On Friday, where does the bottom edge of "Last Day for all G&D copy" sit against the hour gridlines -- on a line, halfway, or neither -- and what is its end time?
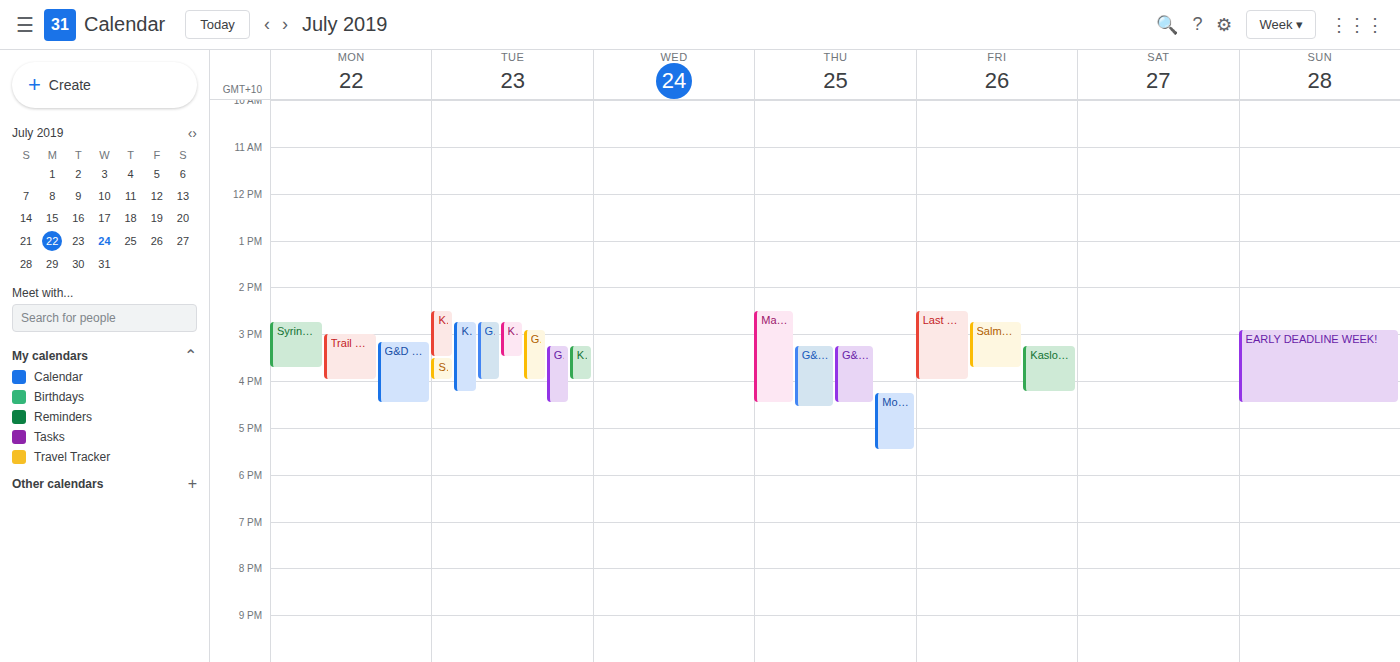
4:00 PM -- exactly on the 4 PM line.